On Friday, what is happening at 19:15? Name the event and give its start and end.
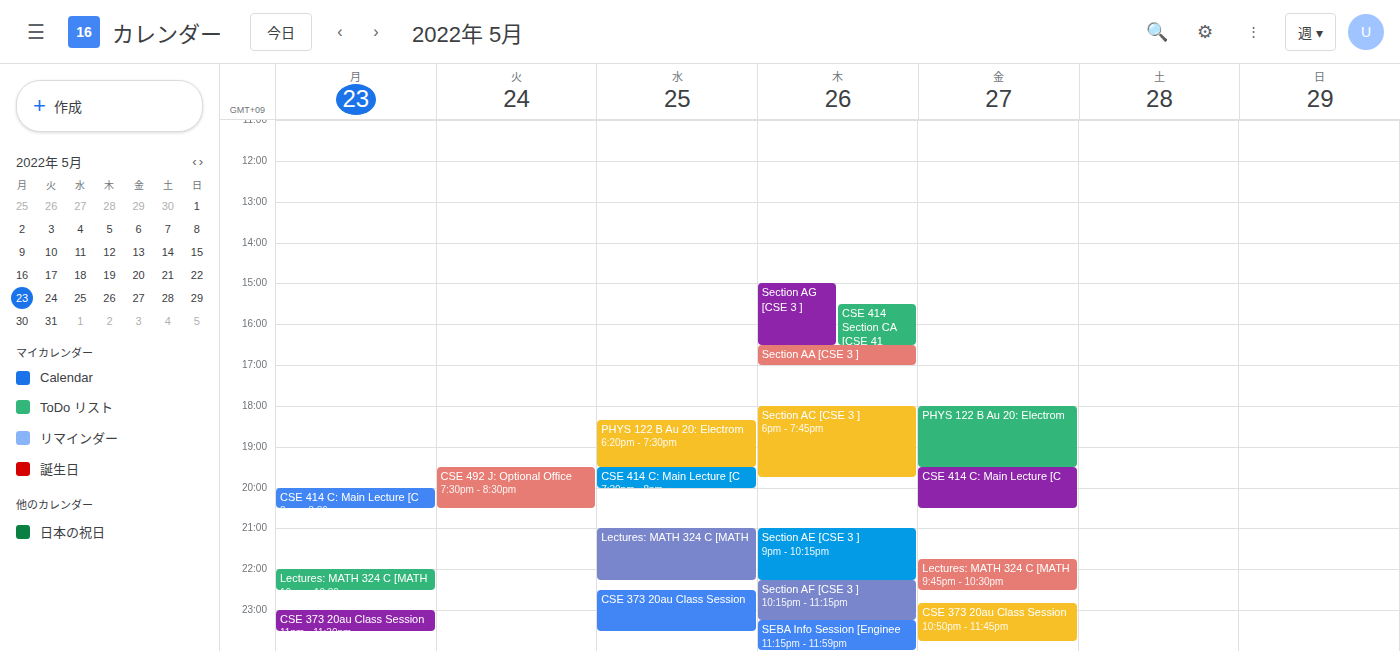
"PHYS 122 B Au 20: Electrom", 18:00 to 19:30